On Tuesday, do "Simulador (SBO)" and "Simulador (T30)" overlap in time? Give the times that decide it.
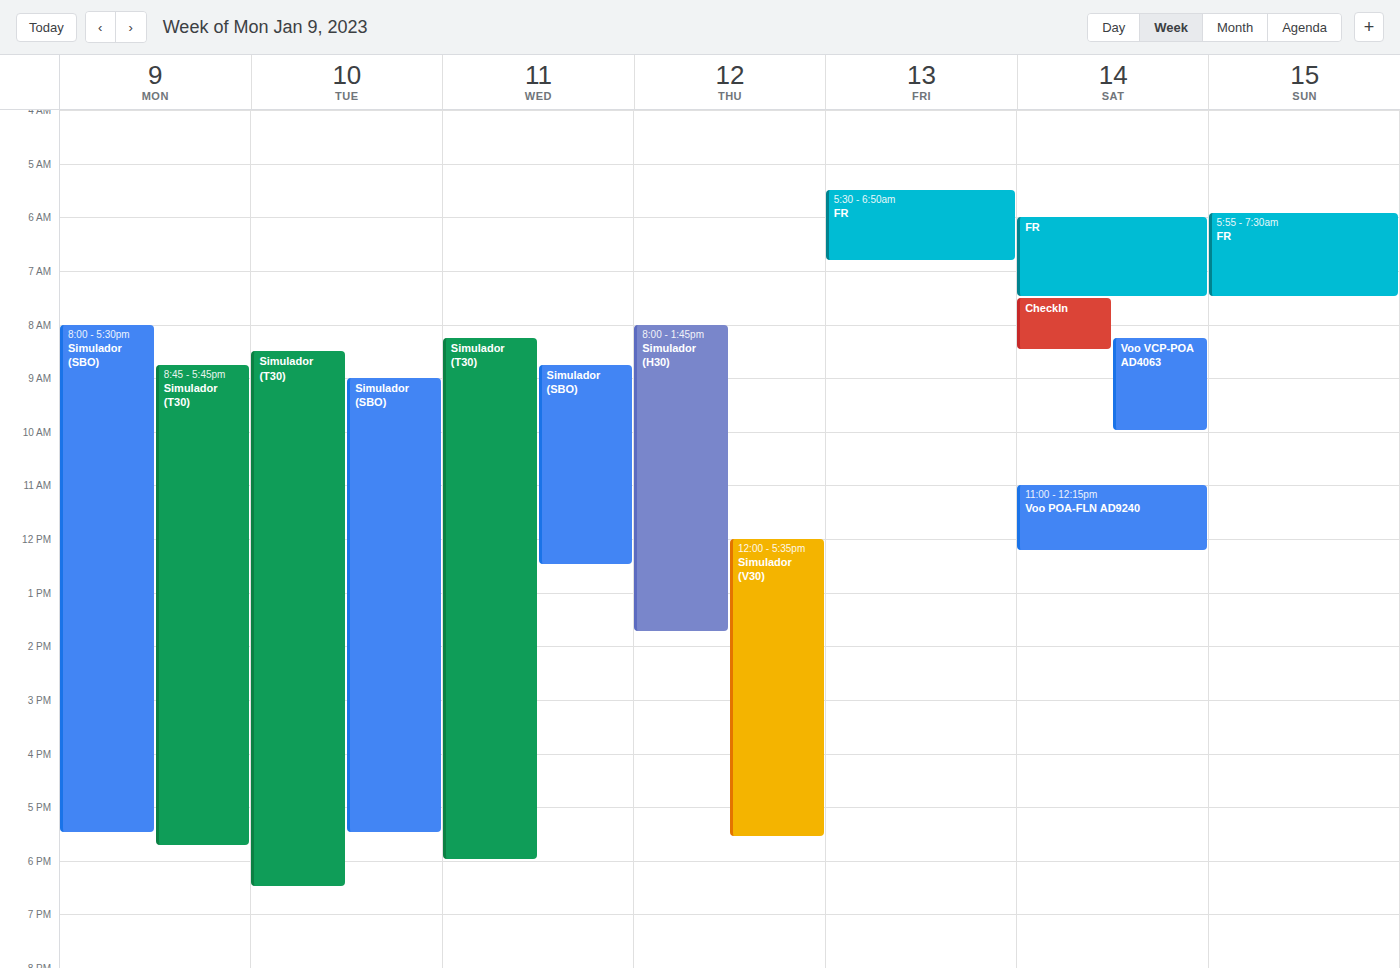
"Simulador (SBO)" runs 9:00 AM to 5:30 PM, inside "Simulador (T30)" -- they overlap.